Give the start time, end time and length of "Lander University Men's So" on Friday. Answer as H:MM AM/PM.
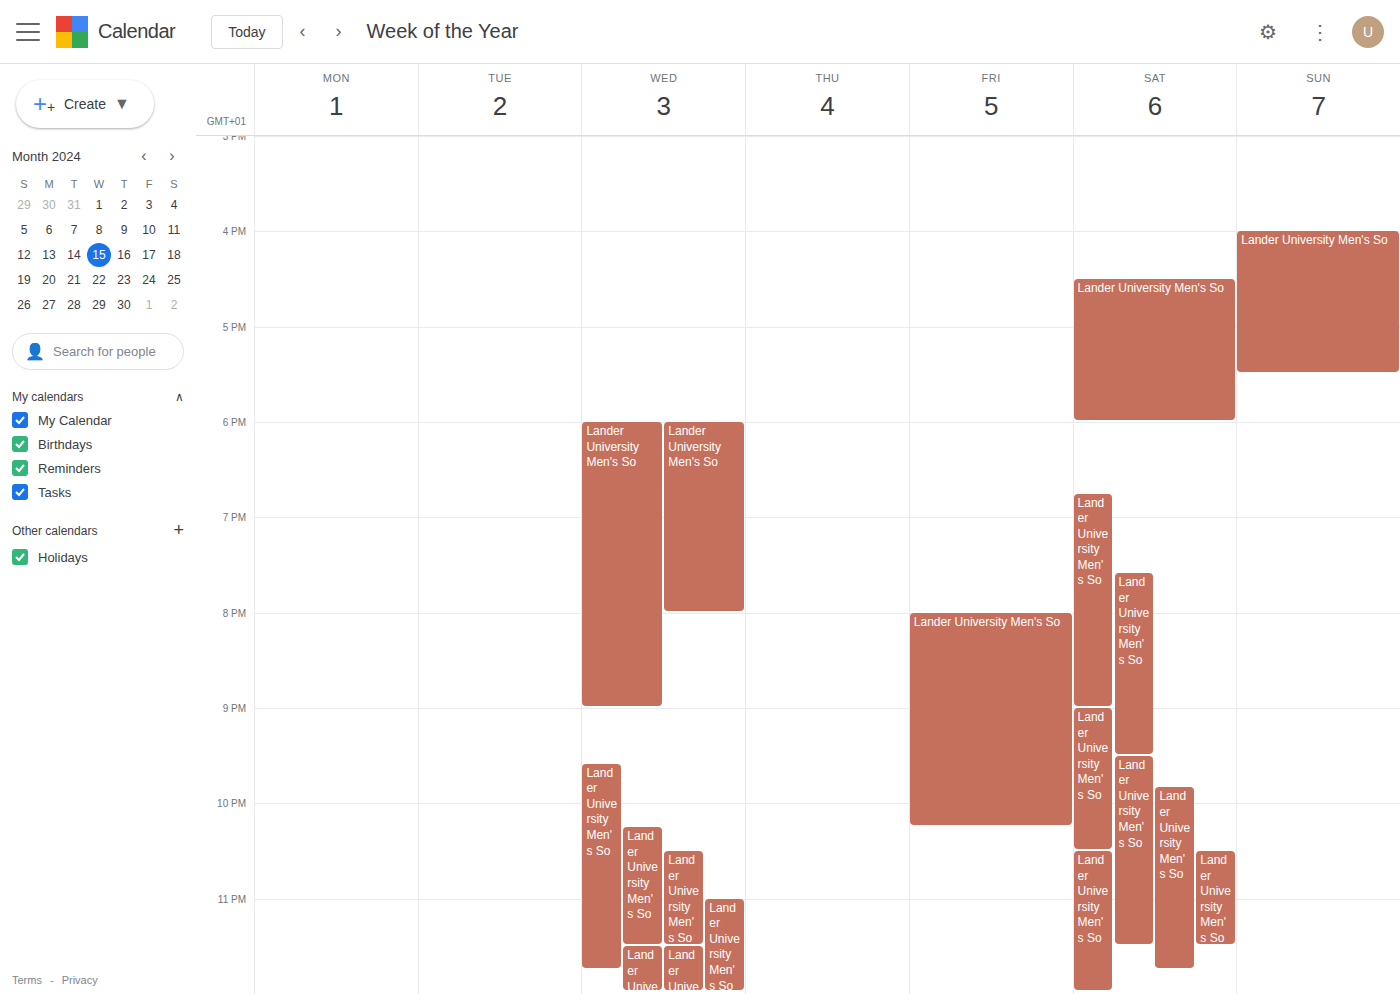
8:00 PM to 10:15 PM, 2 hours 15 minutes